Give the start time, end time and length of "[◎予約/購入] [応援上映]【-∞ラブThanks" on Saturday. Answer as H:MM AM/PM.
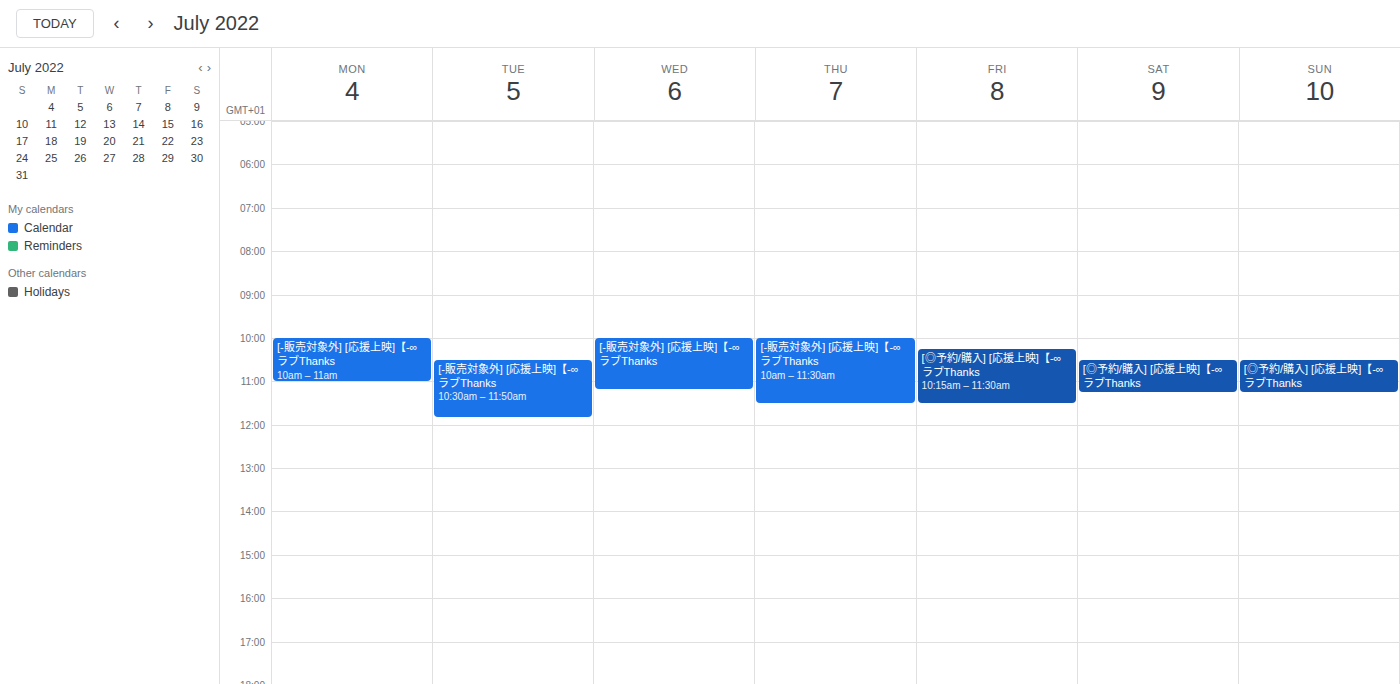
10:30 AM to 11:15 AM, 45 minutes